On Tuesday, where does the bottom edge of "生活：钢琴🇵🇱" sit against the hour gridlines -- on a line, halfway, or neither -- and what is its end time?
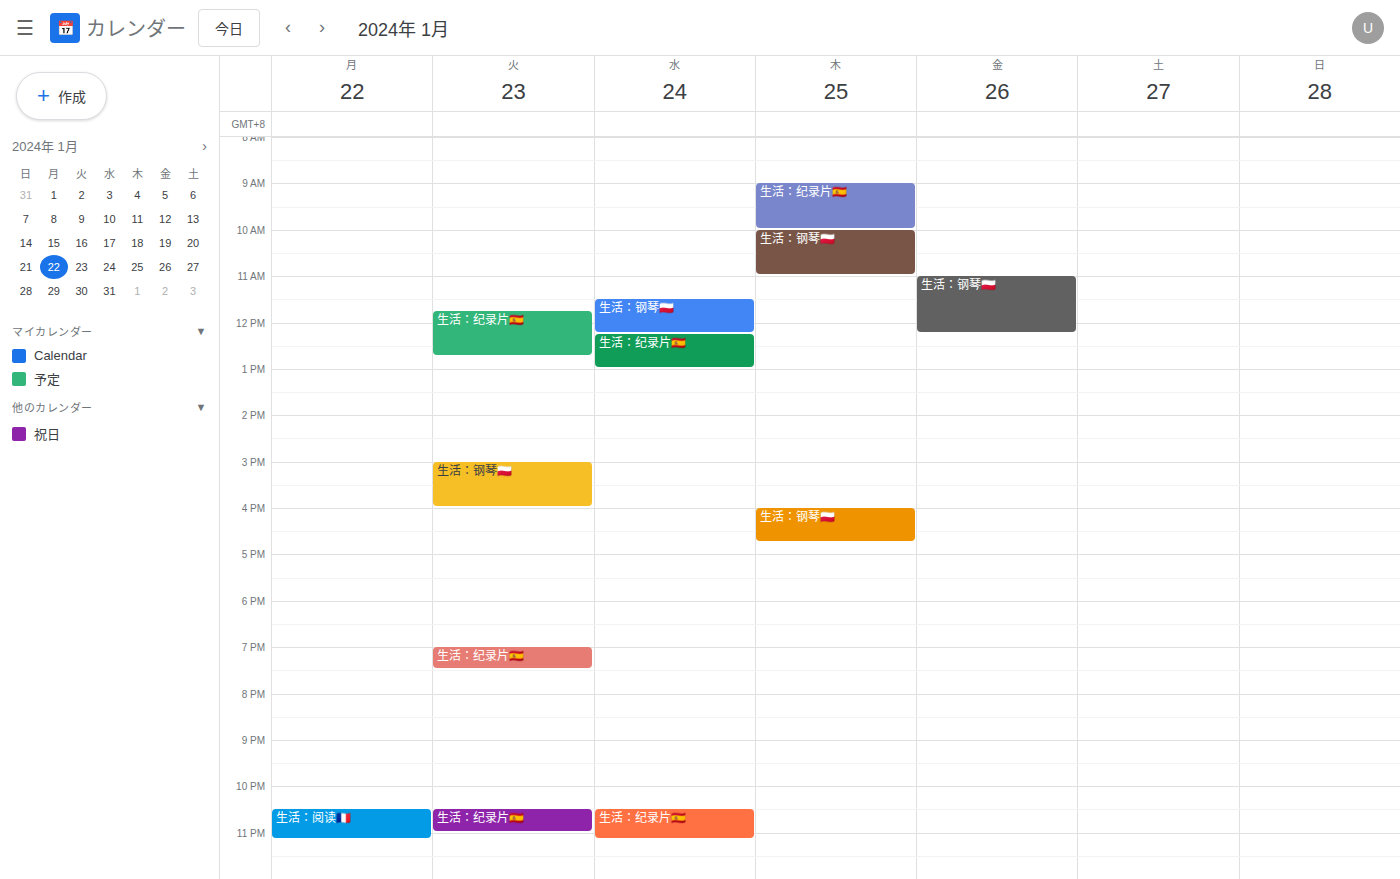
4:00 PM -- exactly on the 4 PM line.